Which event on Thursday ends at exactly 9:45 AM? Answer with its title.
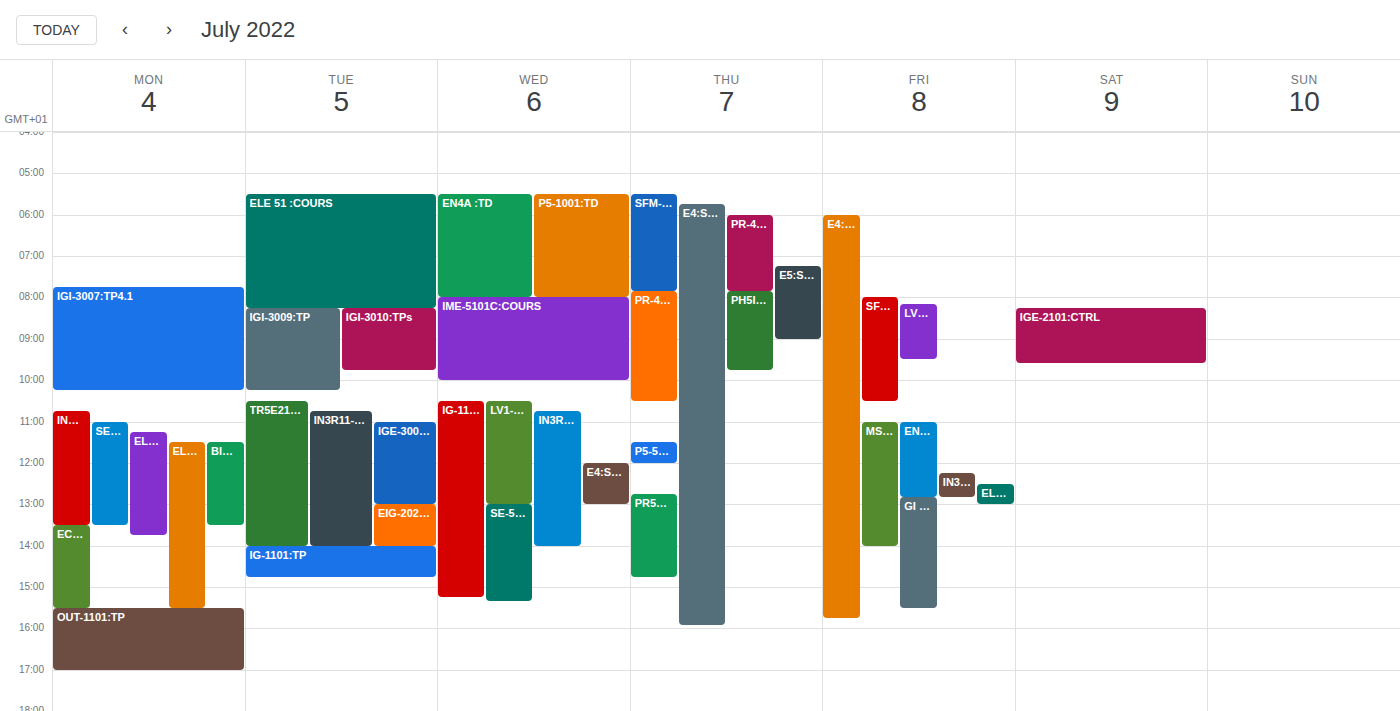
"PH5I11:COURS"